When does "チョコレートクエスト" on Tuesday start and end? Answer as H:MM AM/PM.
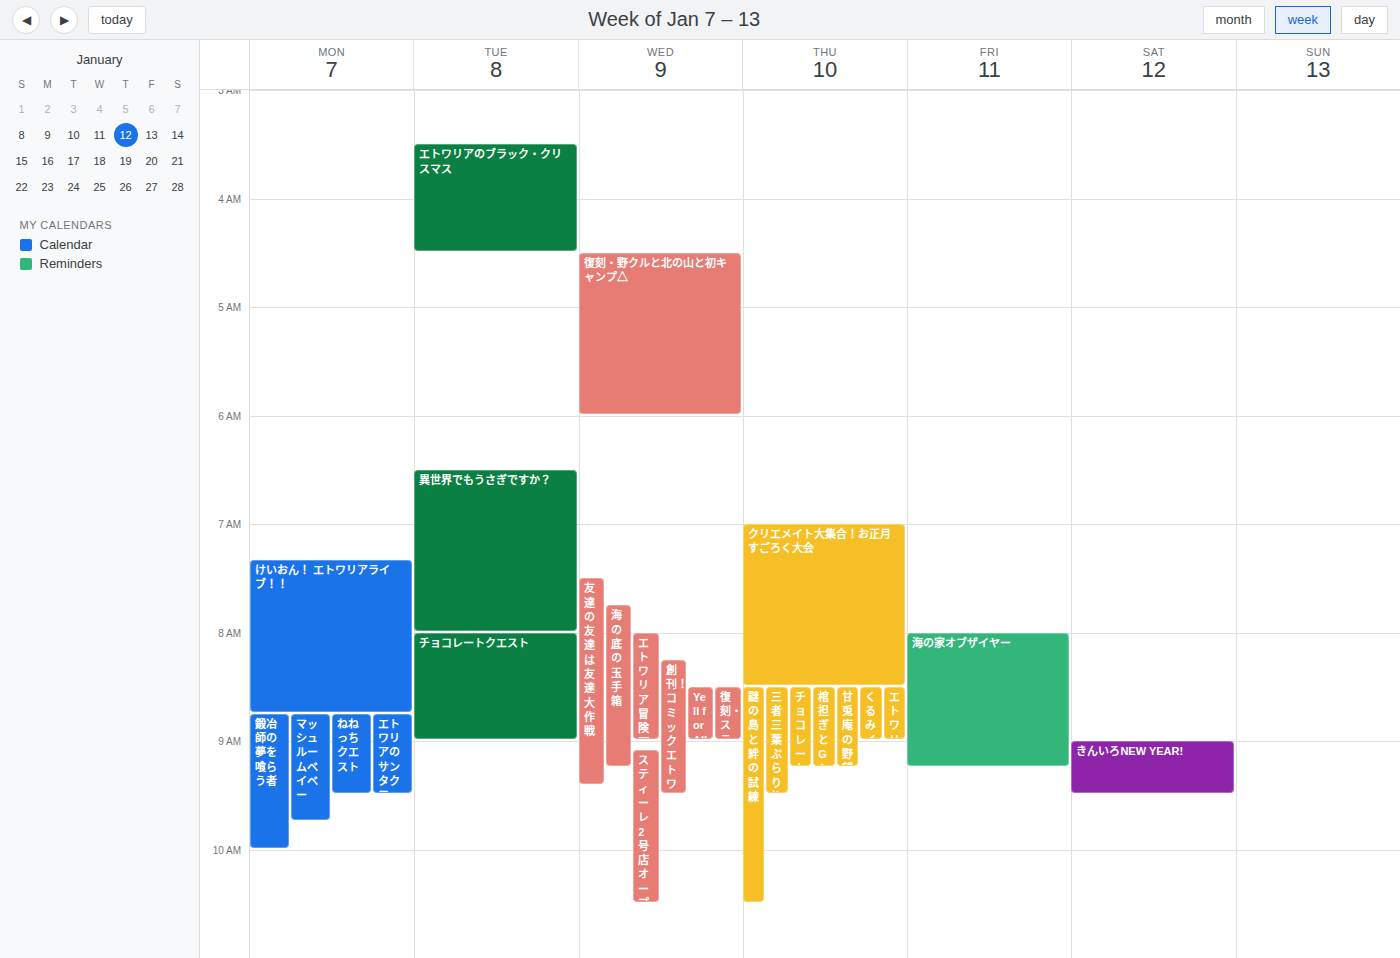
8:00 AM to 9:00 AM